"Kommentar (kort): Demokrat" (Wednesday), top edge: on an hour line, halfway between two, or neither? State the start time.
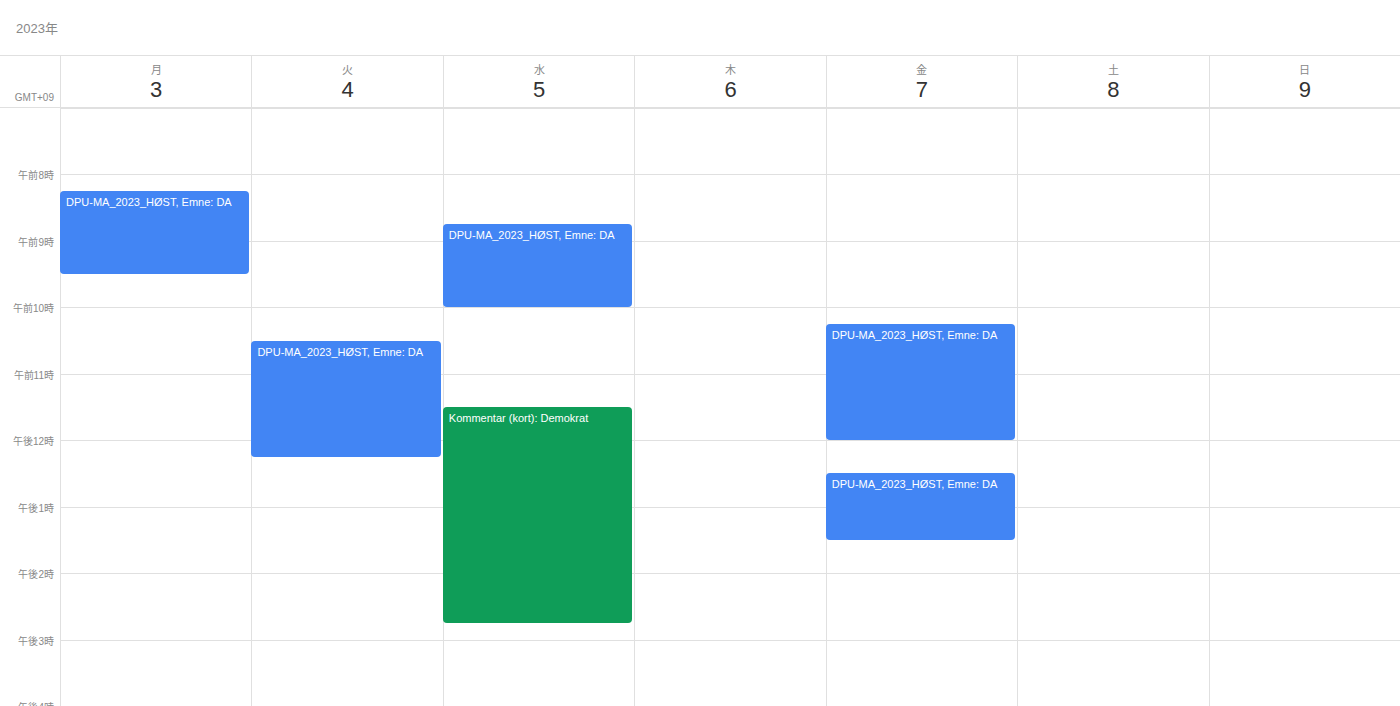
11:30 -- halfway between the 11:00 and 12:00 lines.